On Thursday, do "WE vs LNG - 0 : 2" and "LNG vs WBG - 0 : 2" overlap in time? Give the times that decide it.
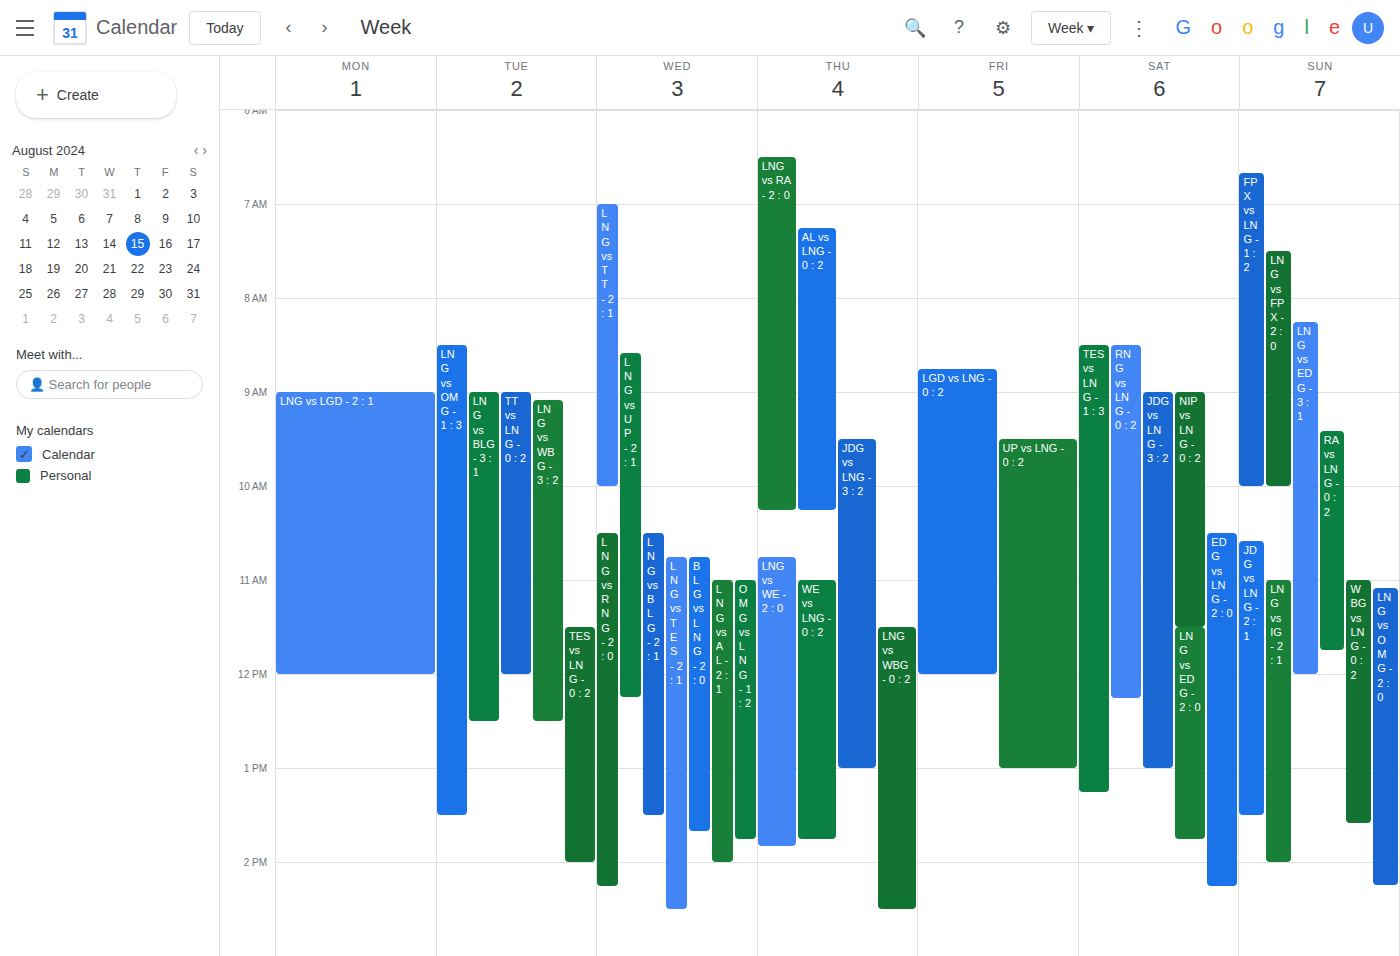
"LNG vs WBG - 0 : 2" starts at 11:30 AM, before "WE vs LNG - 0 : 2" ends at 1:45 PM -- they overlap.